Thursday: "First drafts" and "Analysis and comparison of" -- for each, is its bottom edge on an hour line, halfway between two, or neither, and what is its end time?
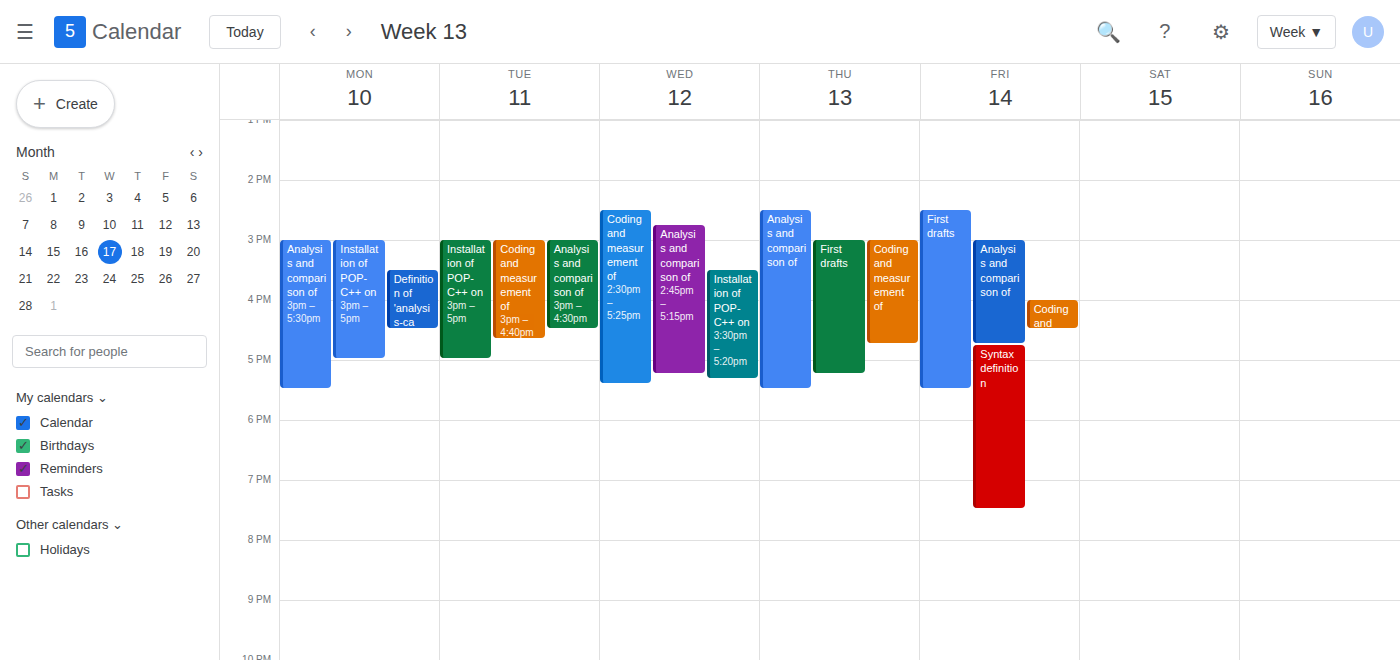
"First drafts": 5:15 PM, neither: a quarter of the way from the 5 PM line to the 6 PM line. "Analysis and comparison of": 5:30 PM, halfway between the 5 PM and 6 PM lines.